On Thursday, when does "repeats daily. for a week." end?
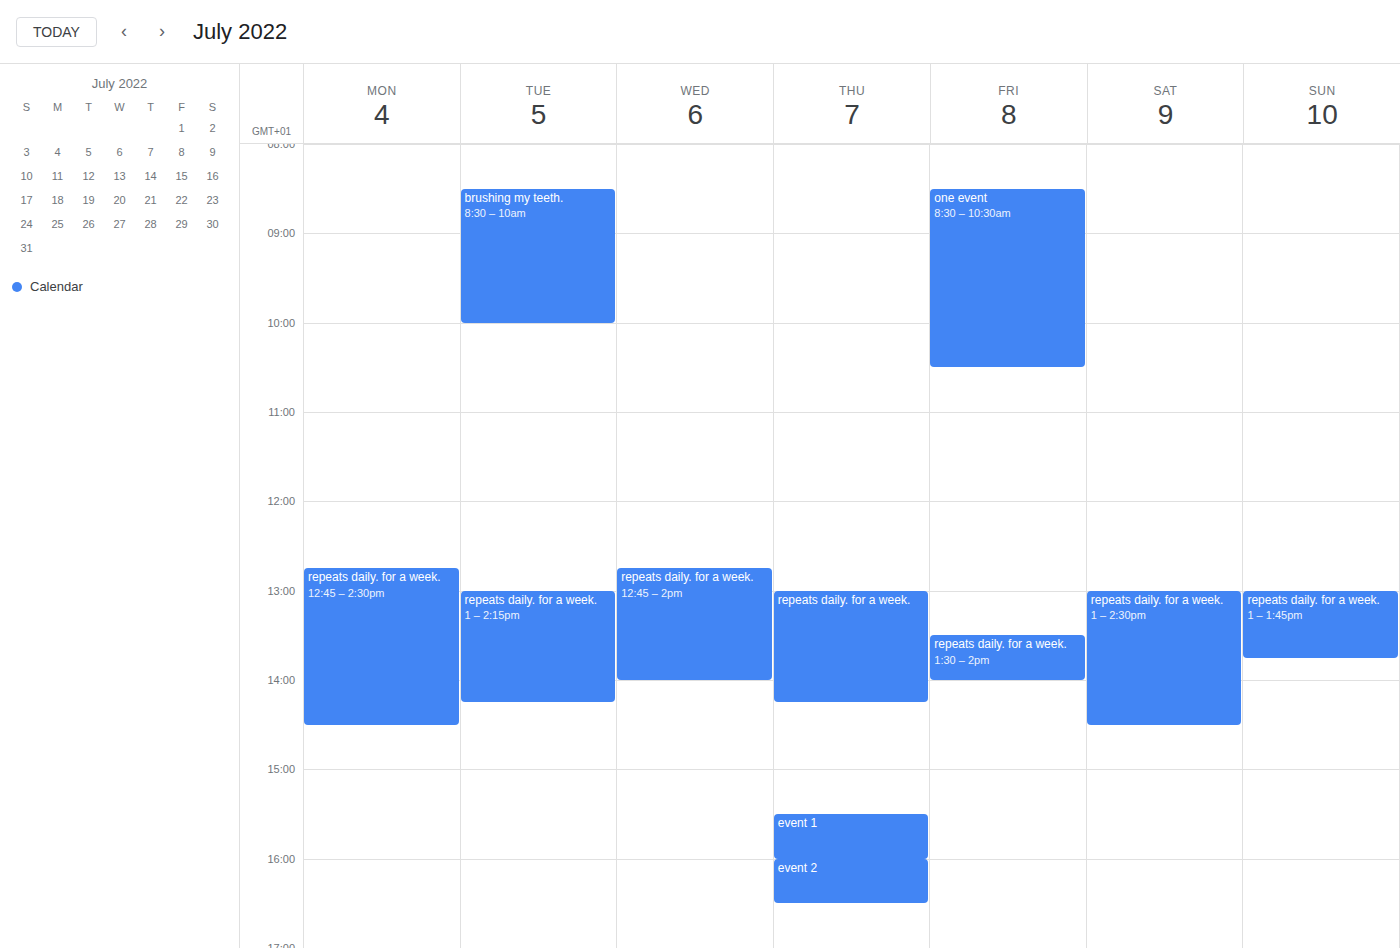
2:15 PM